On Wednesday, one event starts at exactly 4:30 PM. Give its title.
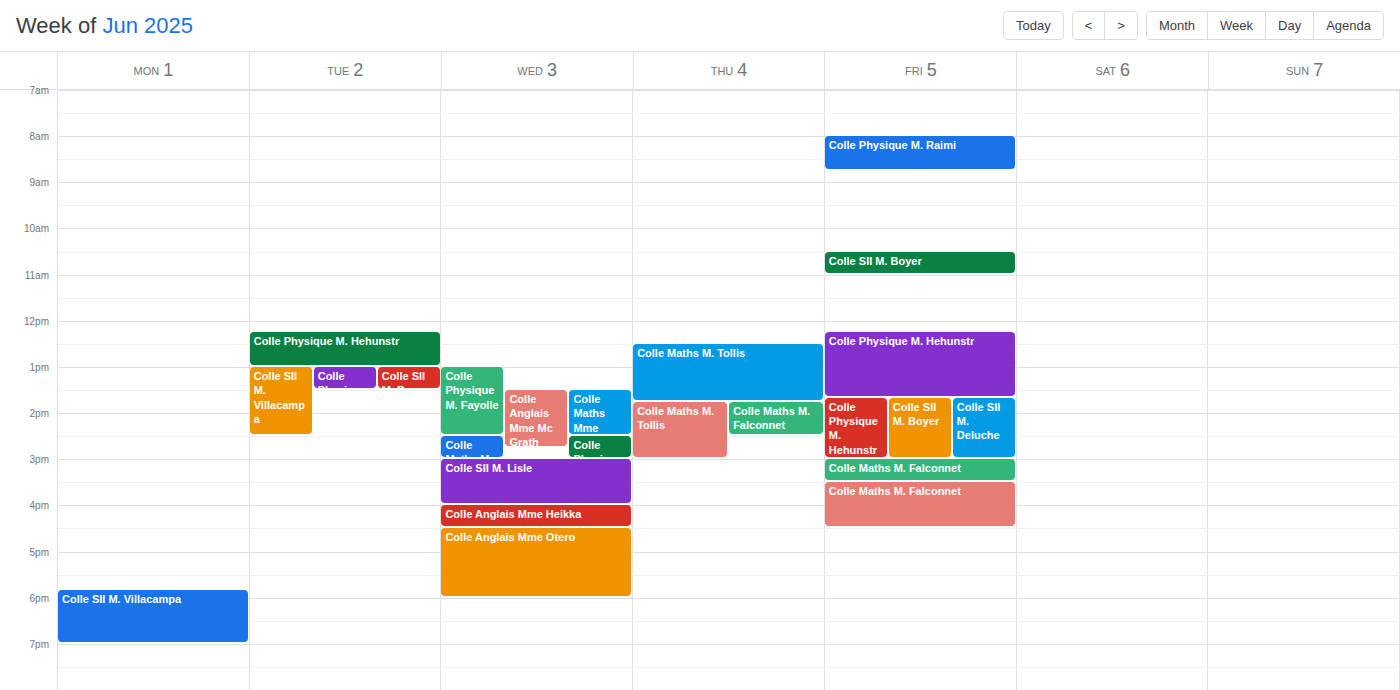
"Colle Anglais Mme Otero"